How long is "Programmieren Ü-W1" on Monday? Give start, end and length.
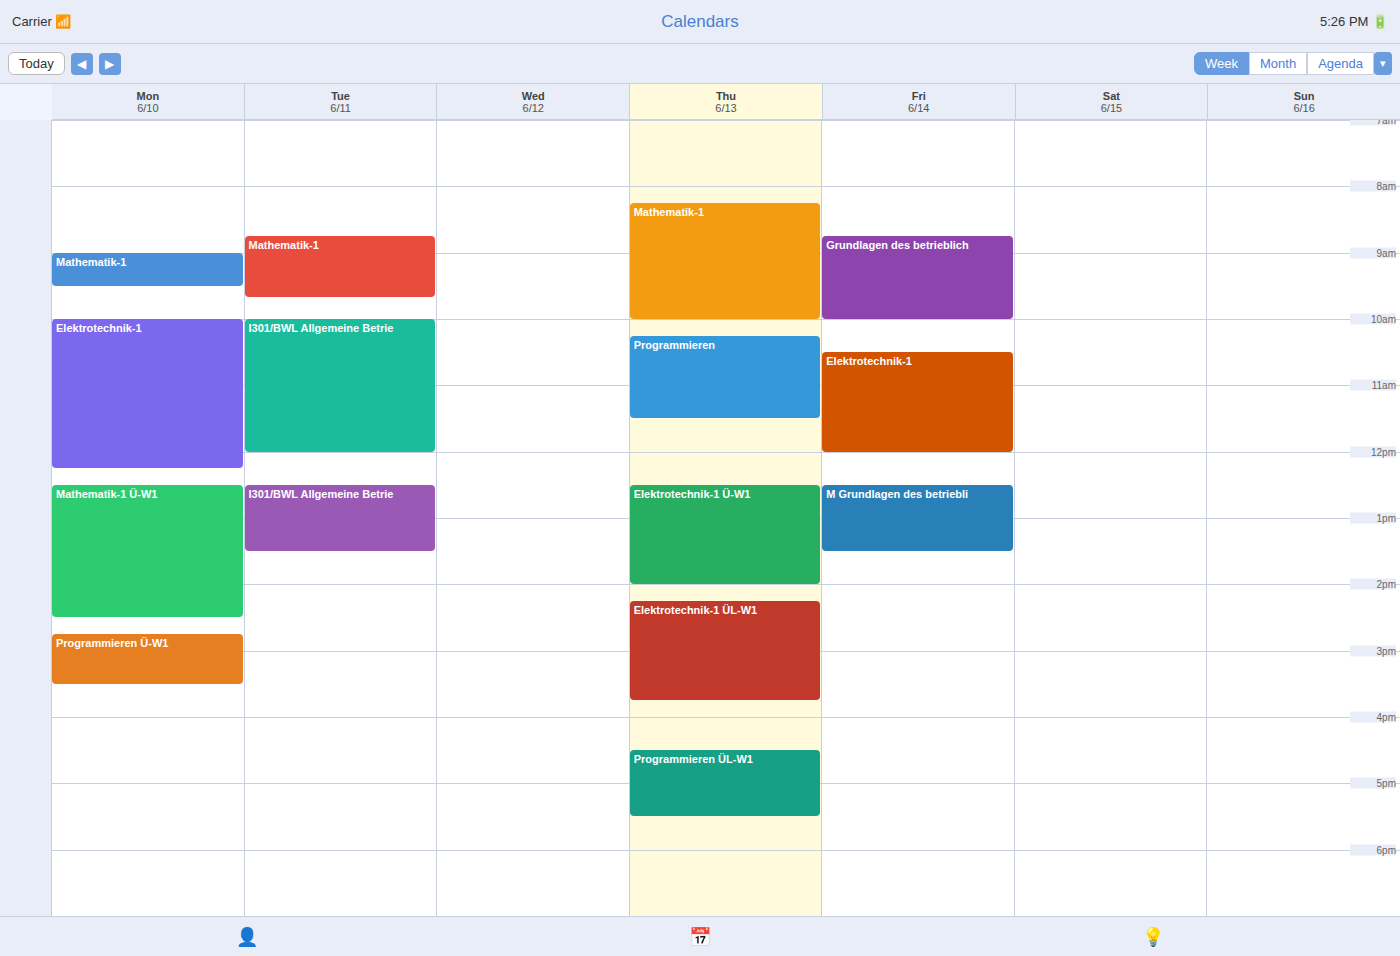
2:45 PM to 3:30 PM, 45 minutes